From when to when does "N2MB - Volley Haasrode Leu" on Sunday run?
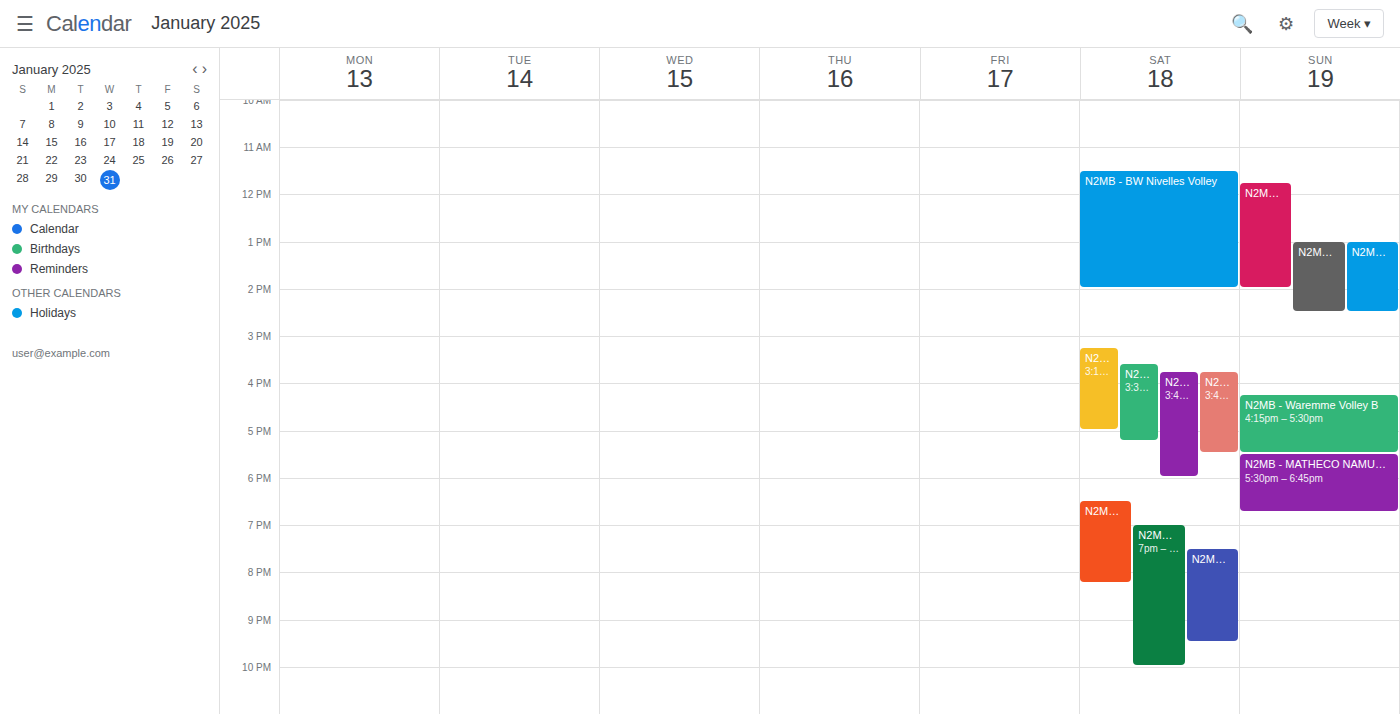
1:00 PM to 2:30 PM